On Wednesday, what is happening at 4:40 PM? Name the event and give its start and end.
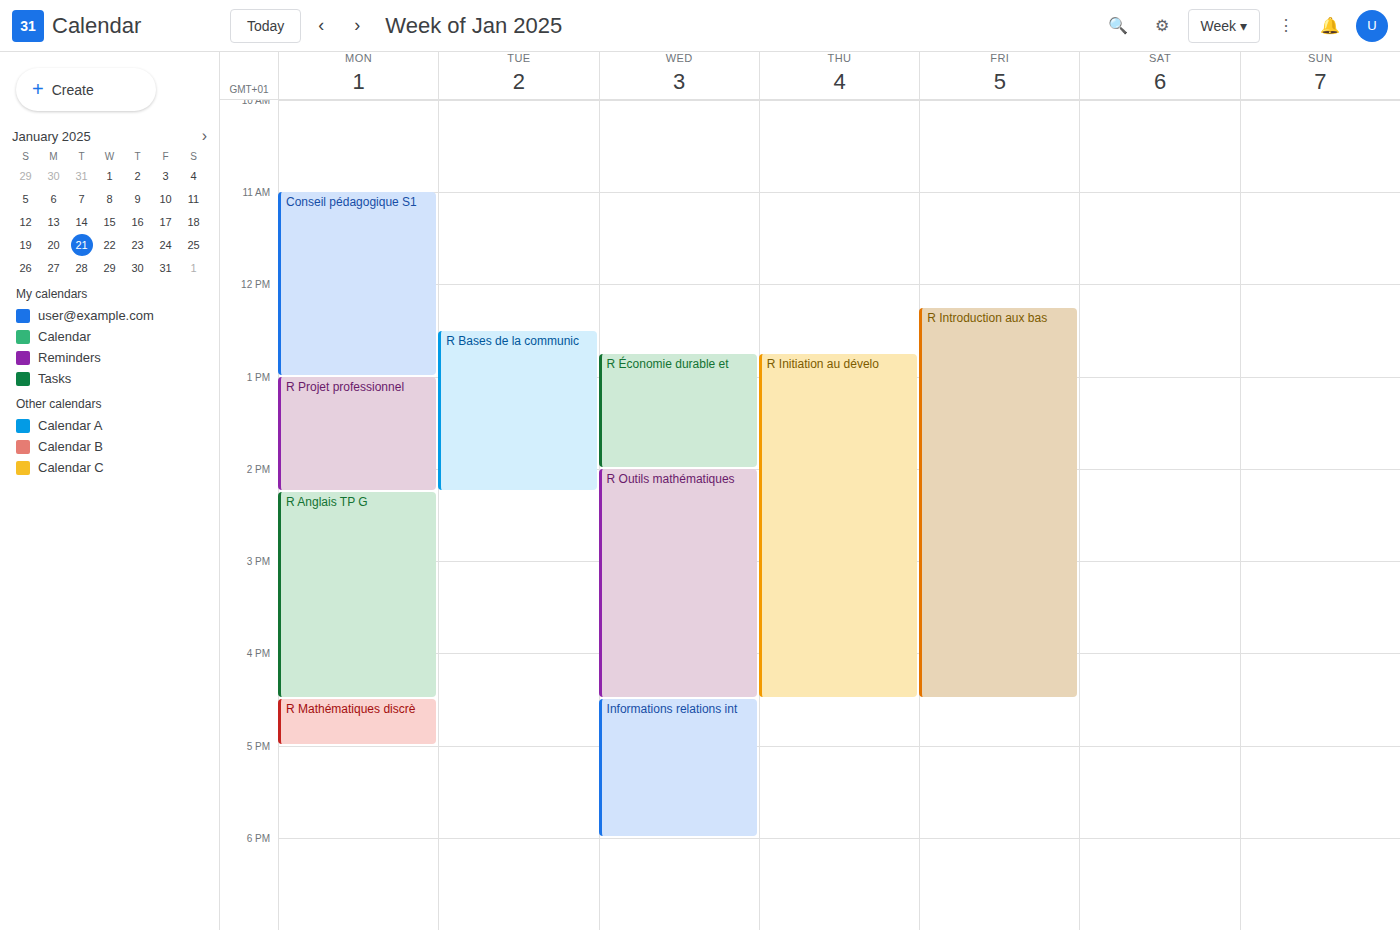
"Informations relations int", 4:30 PM to 6:00 PM